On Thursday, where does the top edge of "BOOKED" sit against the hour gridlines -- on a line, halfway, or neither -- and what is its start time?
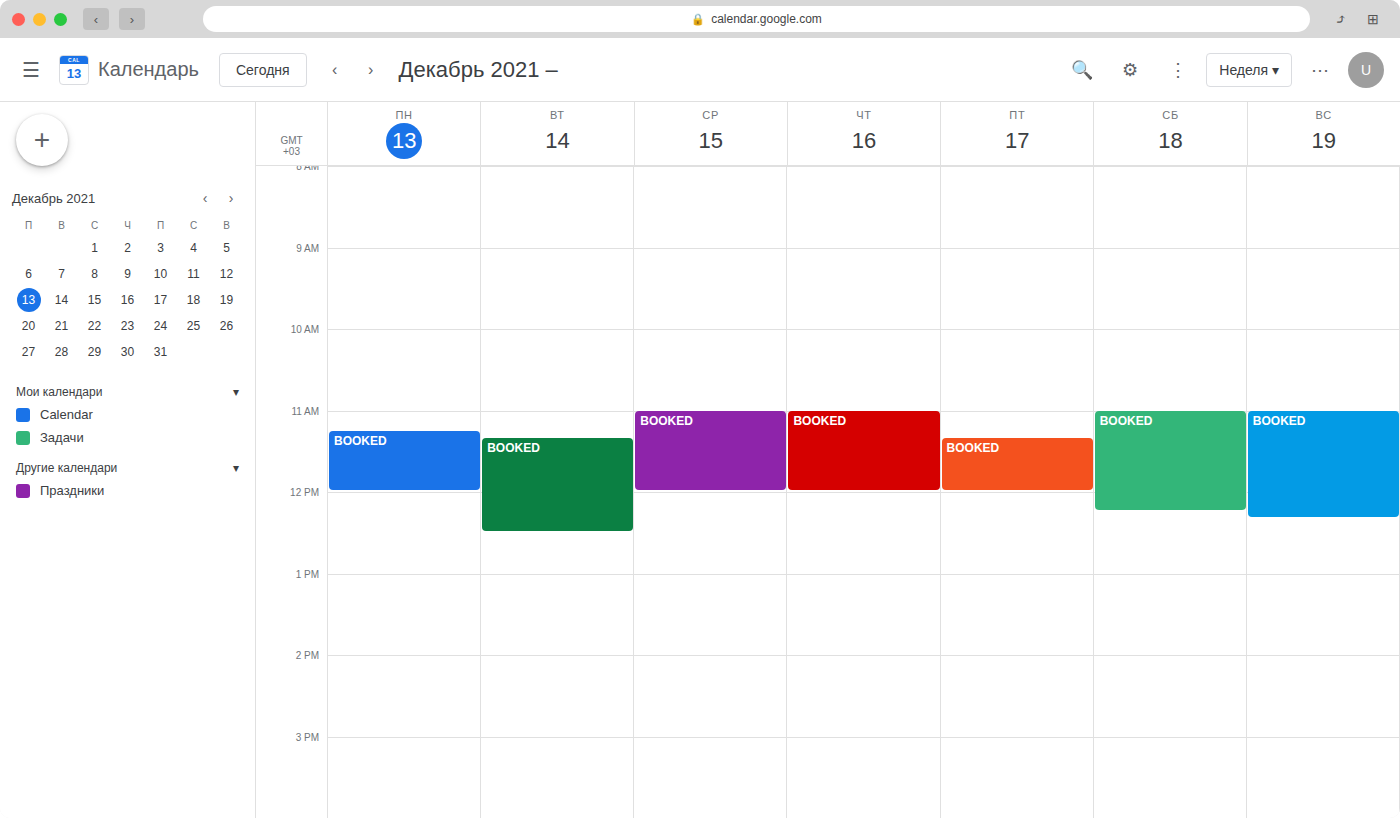
11:00 AM -- exactly on the 11 AM line.